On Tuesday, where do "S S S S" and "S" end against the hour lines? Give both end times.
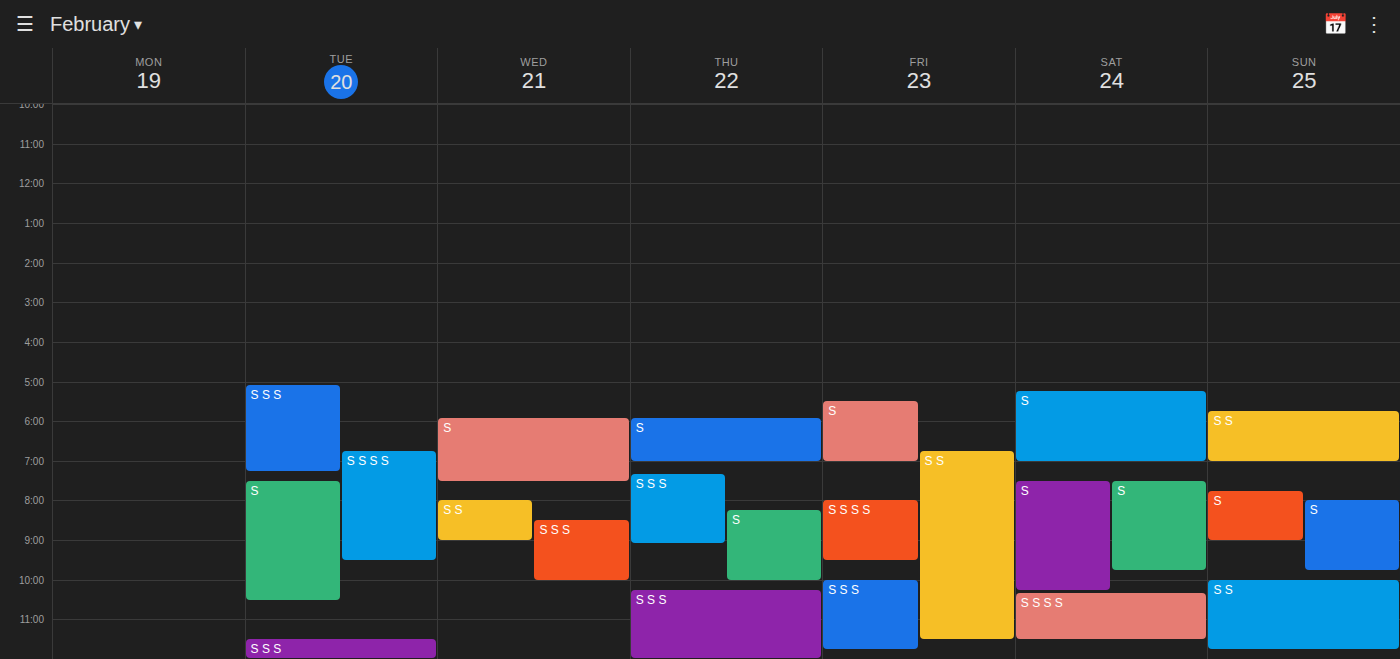
"S S S S": 9:30 PM, halfway between the 9 PM and 10 PM lines. "S": 10:30 PM, halfway between the 10 PM and 11 PM lines.